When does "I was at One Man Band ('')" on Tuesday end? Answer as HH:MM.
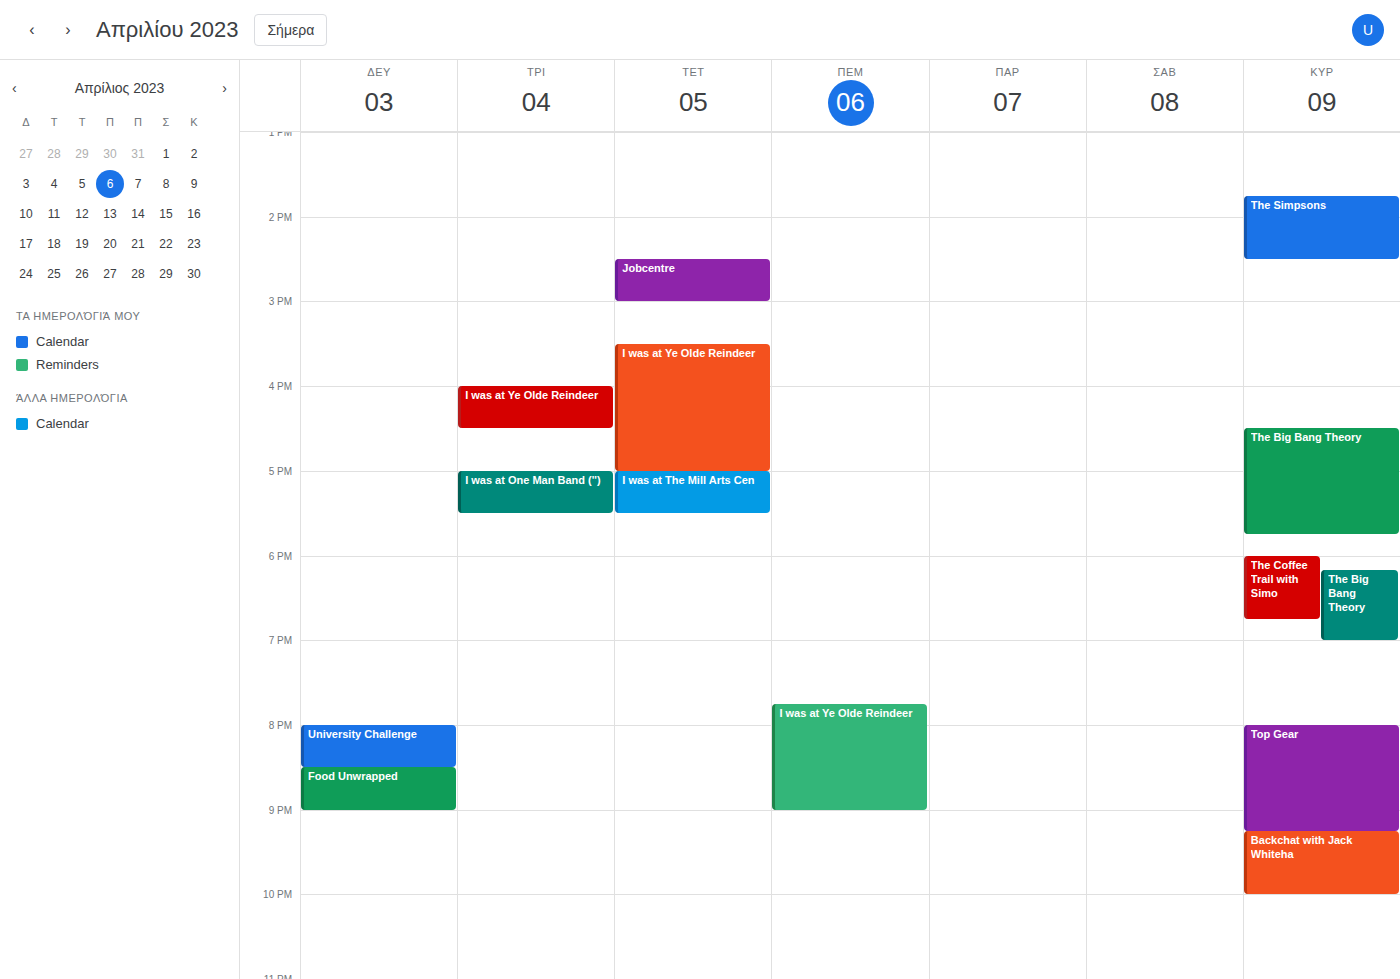
17:30